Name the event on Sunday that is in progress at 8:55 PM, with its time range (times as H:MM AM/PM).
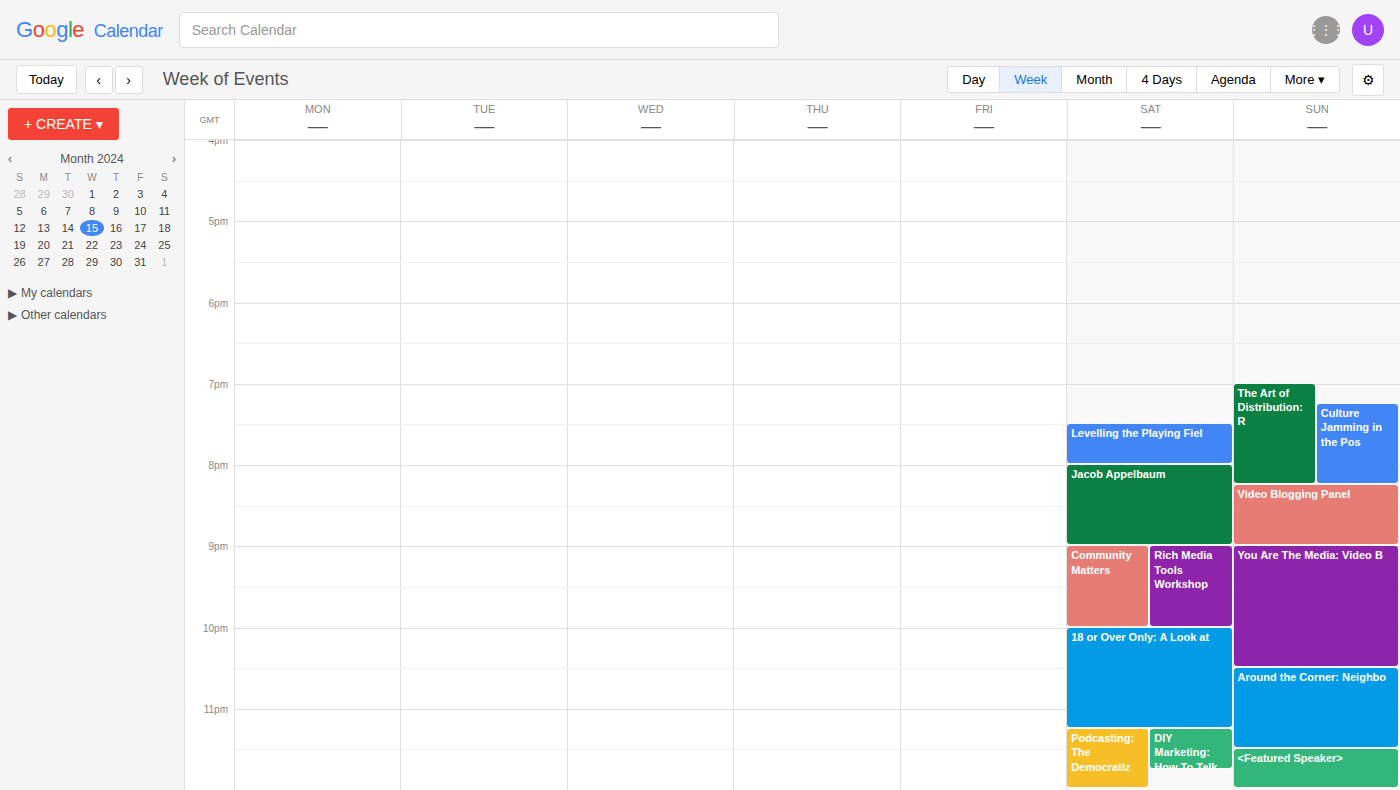
"Video Blogging Panel", 8:15 PM to 9:00 PM